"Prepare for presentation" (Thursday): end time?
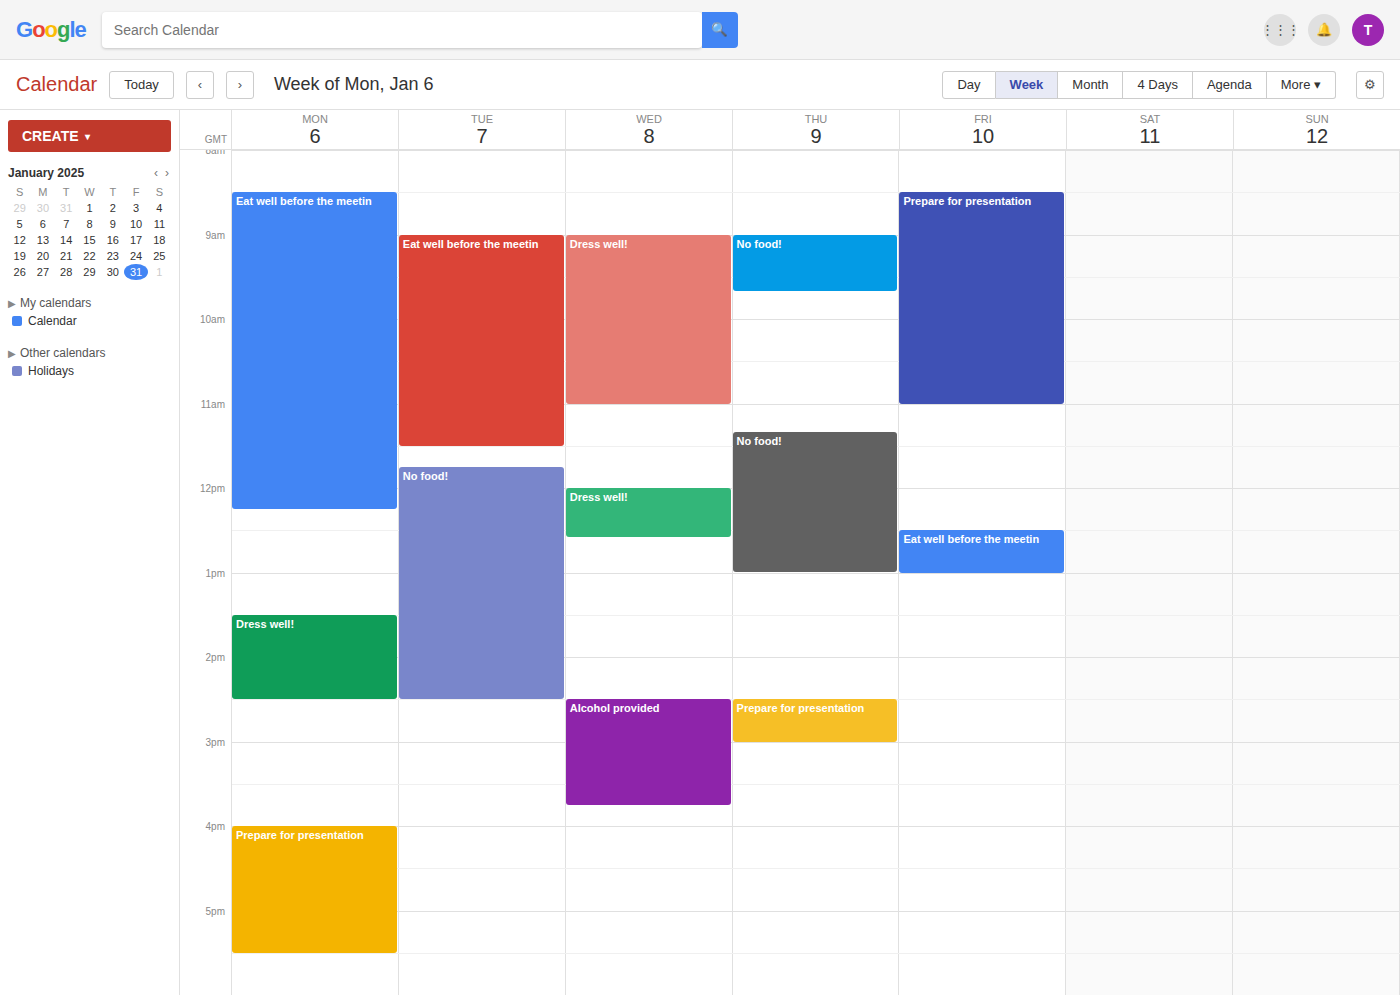
3:00 PM